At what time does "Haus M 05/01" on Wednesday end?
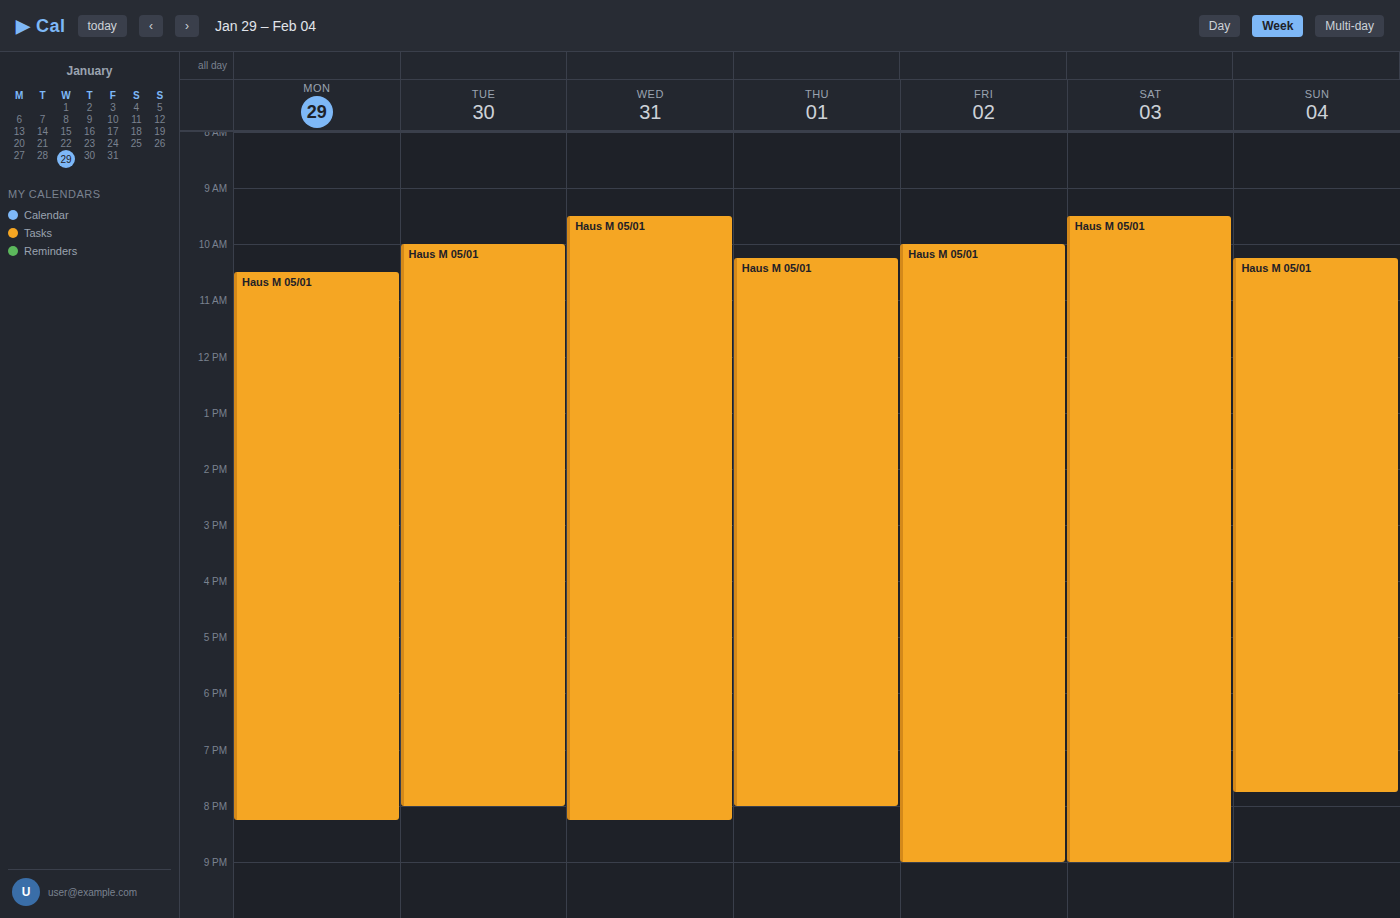
8:15 PM